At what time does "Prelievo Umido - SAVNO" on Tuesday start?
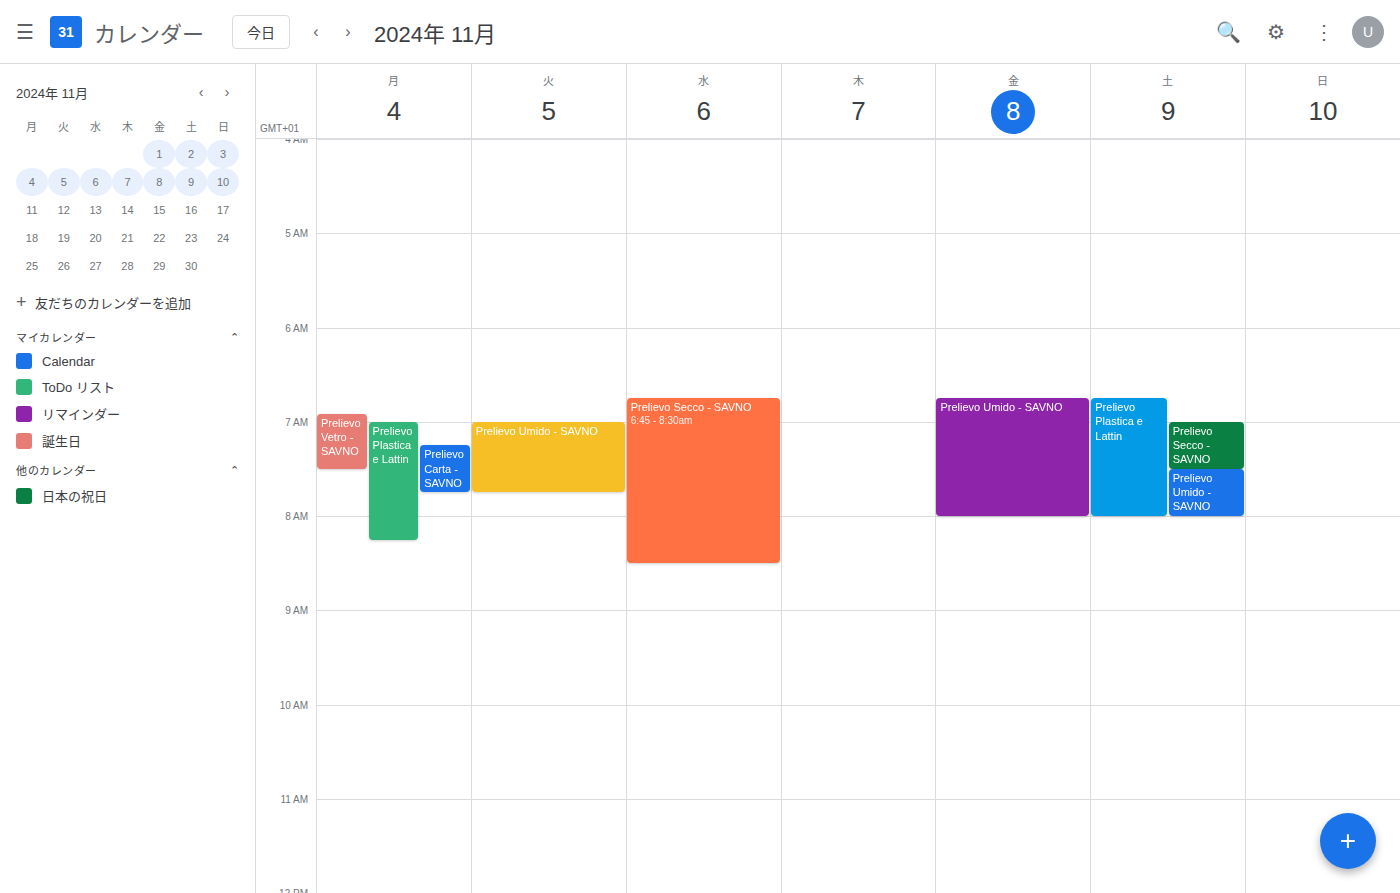
7:00 AM